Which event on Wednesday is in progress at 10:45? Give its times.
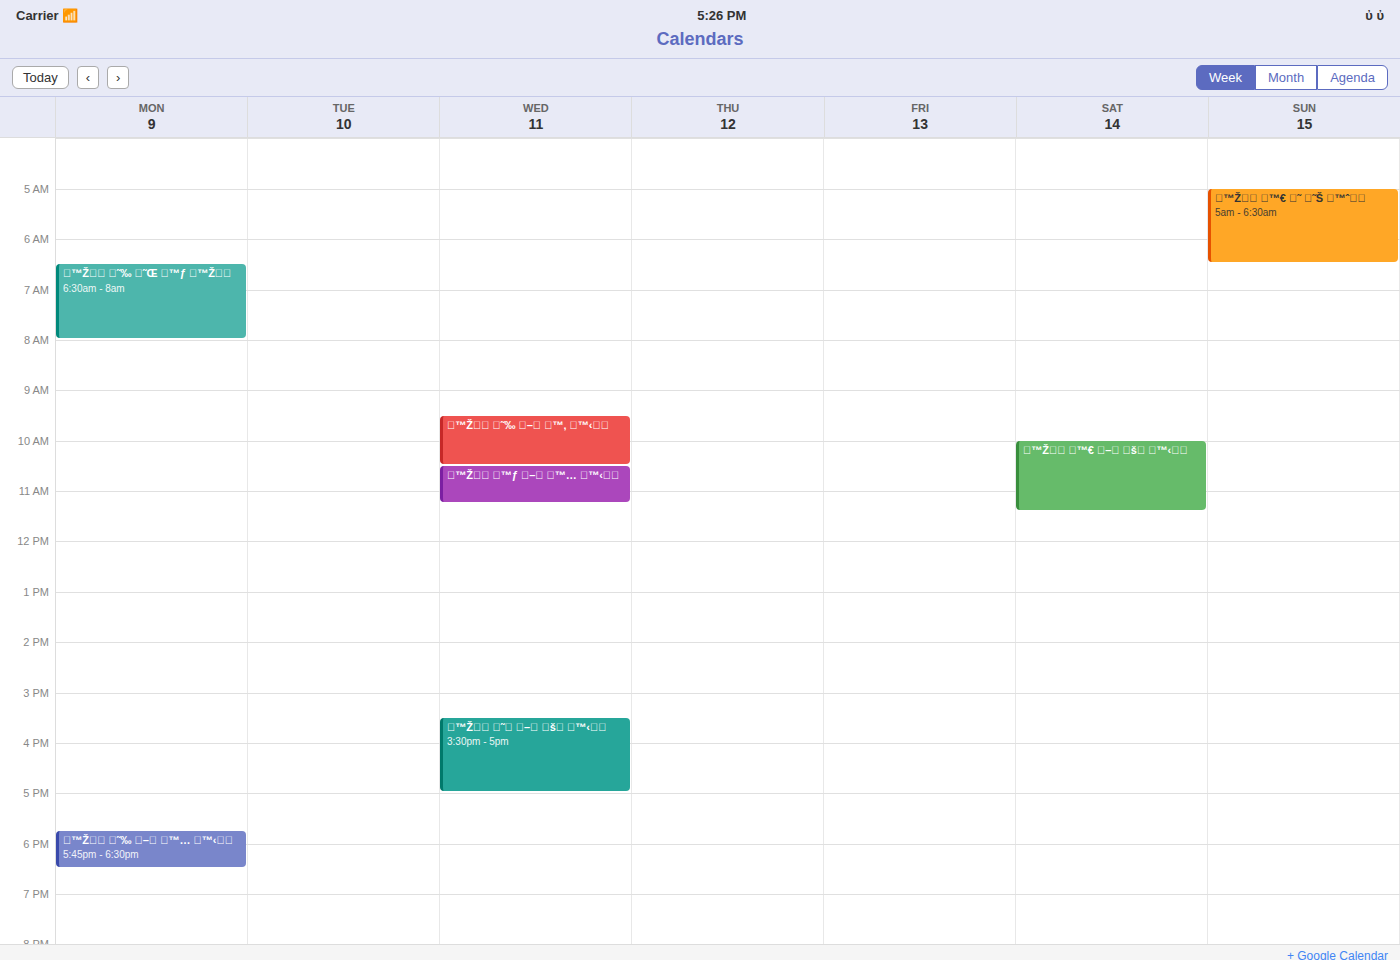
"โ™Ž๏ธ โ™ƒ โ–ก โ™… โ™‹๏ธ", 10:30 to 11:15